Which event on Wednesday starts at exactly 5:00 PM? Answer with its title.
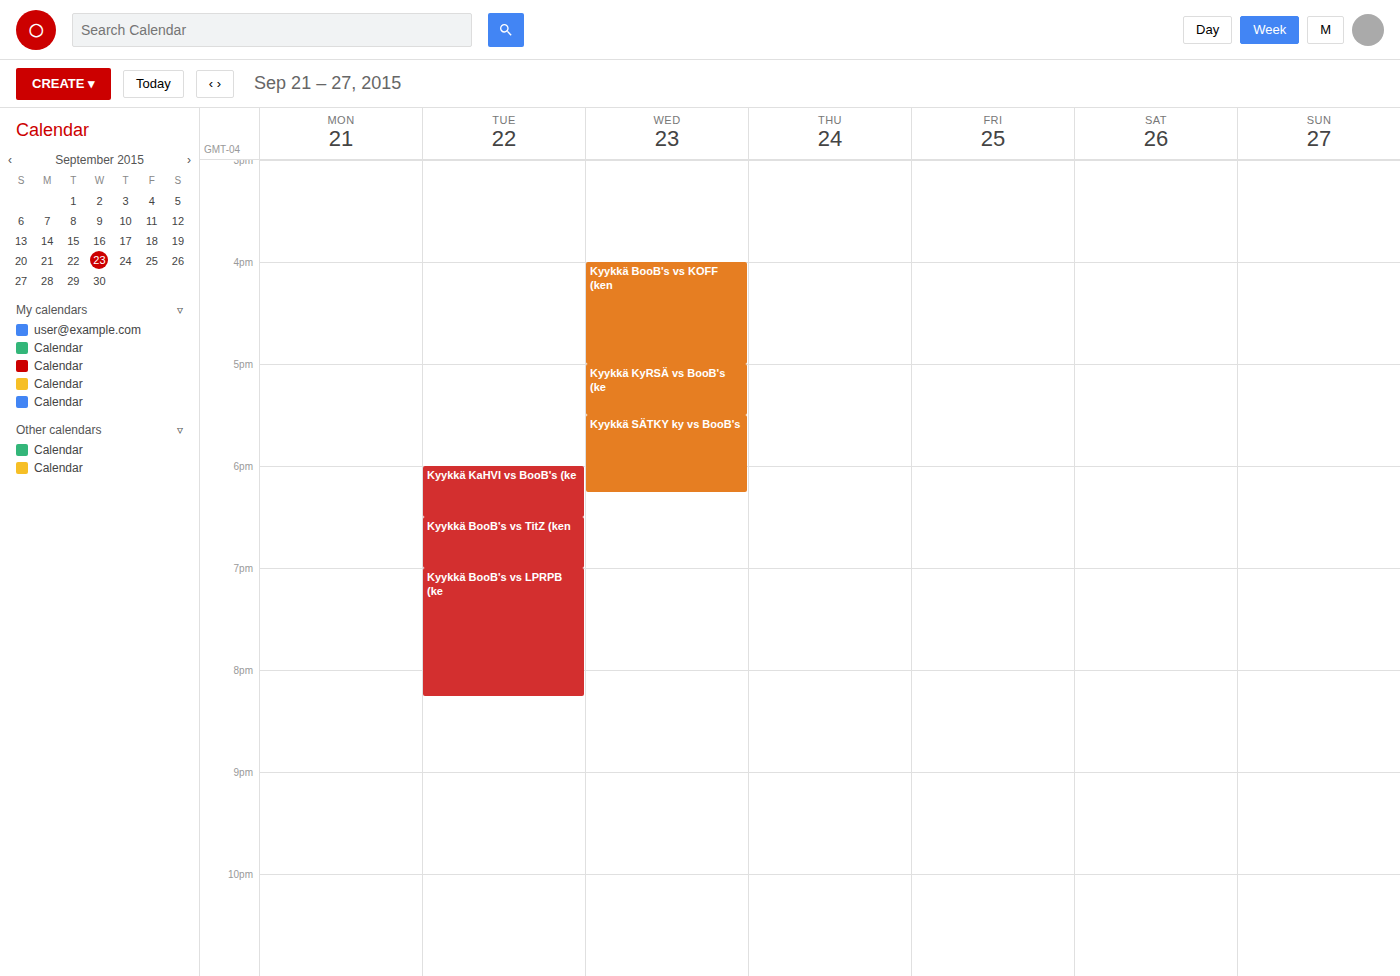
"Kyykkä KyRSÄ vs BooB's (ke"